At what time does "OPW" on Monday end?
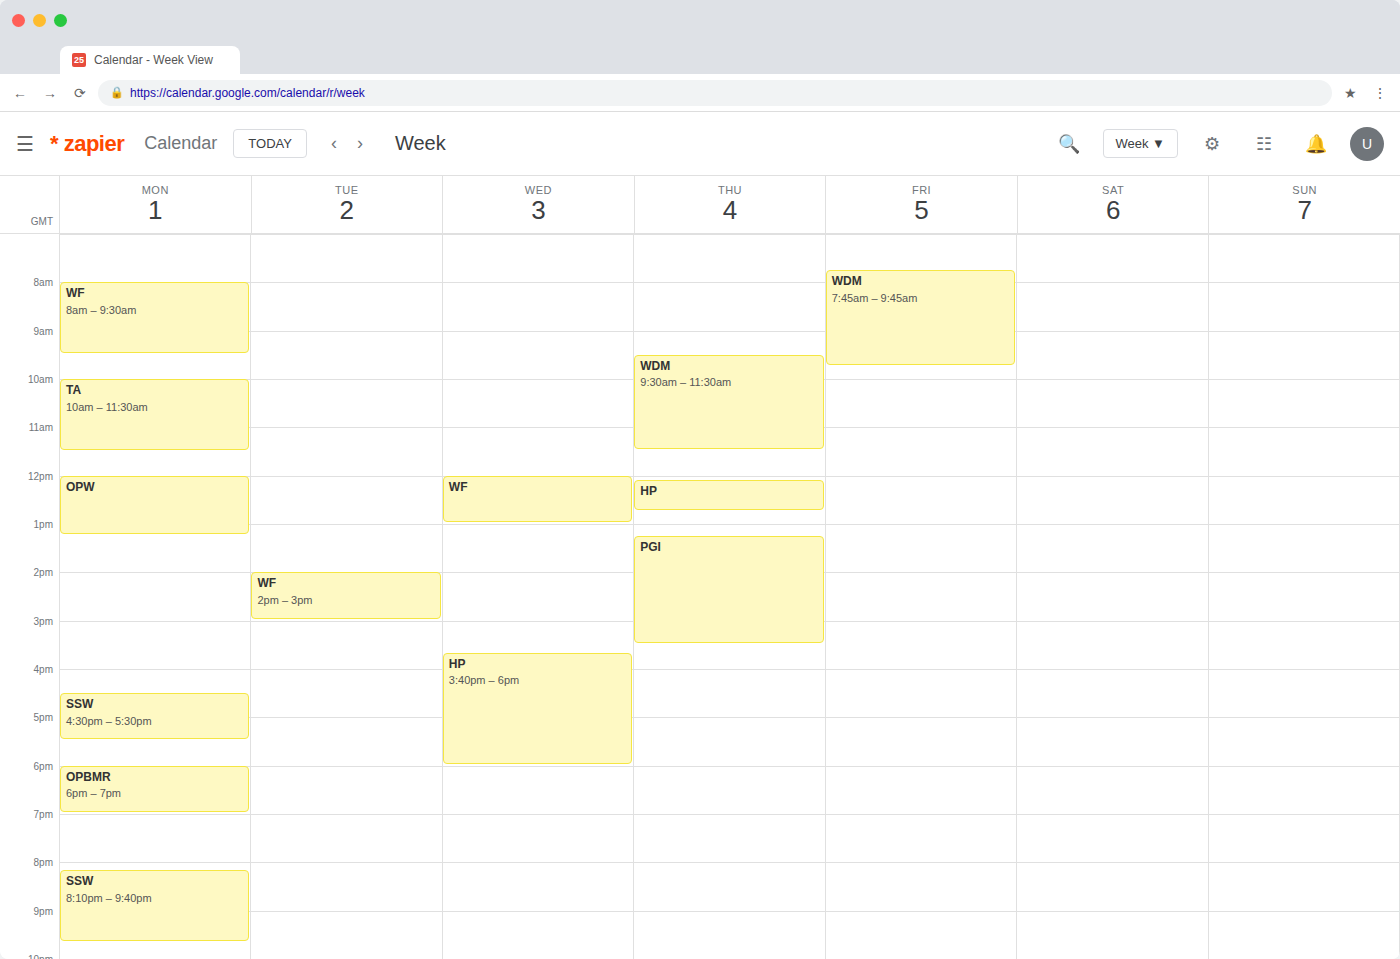
1:15 PM